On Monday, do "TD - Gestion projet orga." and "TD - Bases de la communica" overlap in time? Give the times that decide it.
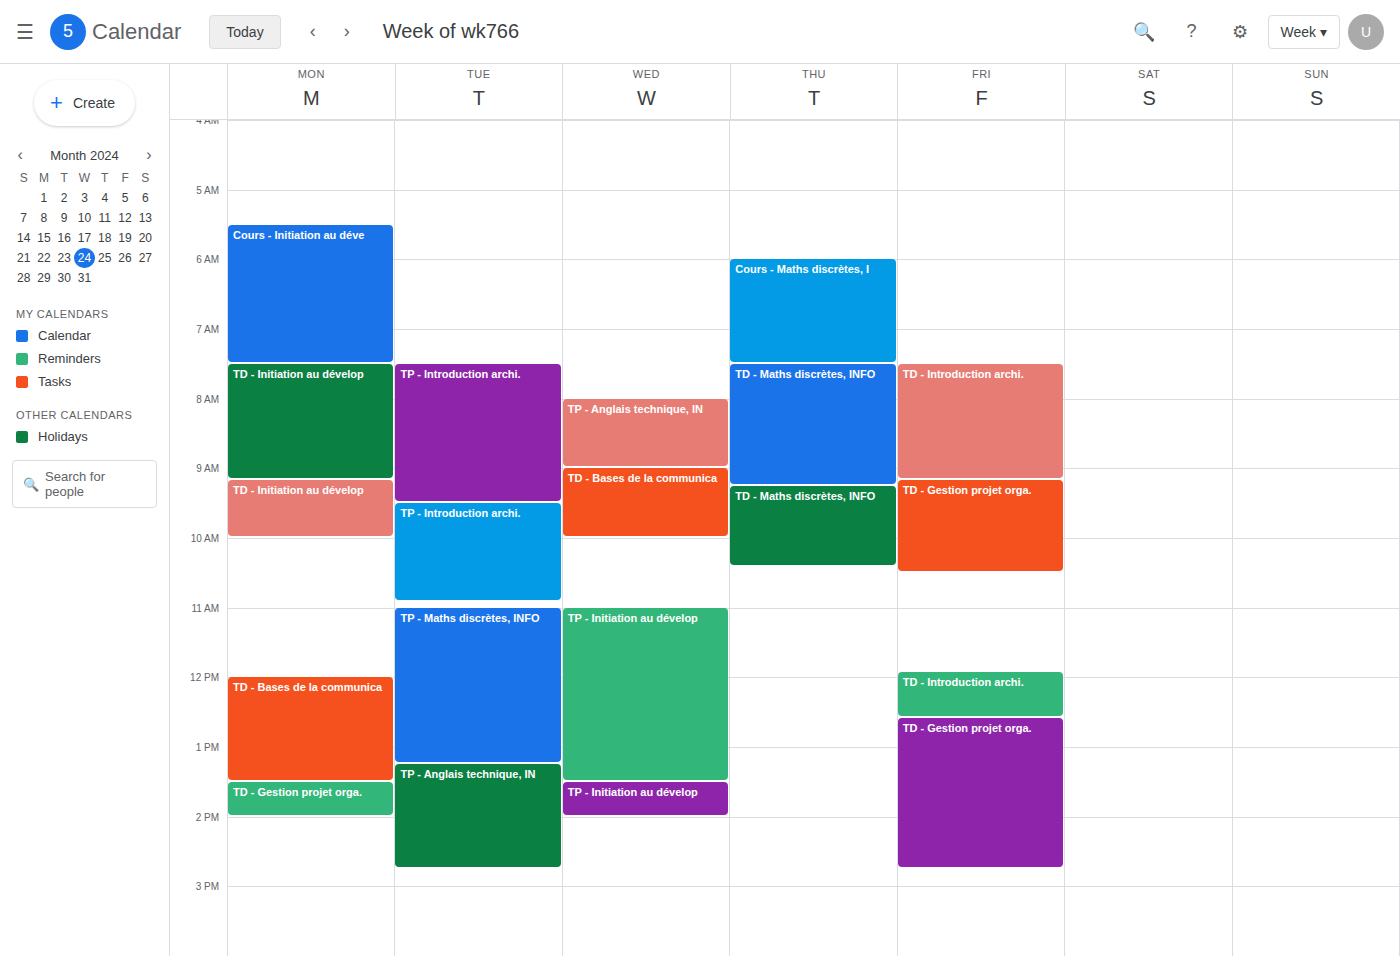
"TD - Bases de la communica" ends at 1:30 PM, exactly when "TD - Gestion projet orga." starts -- they touch but do not overlap.